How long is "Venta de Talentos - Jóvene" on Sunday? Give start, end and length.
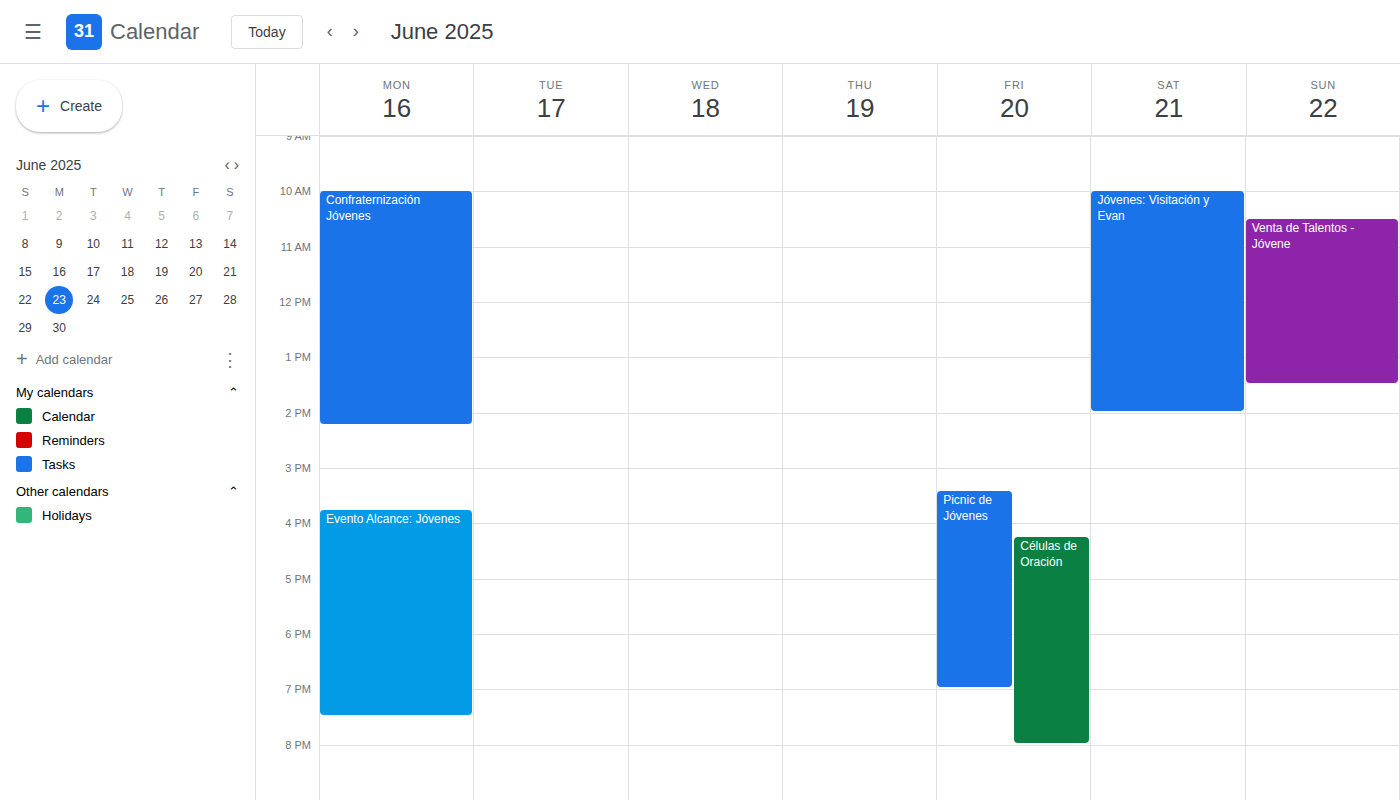
10:30 AM to 1:30 PM, 3 hours